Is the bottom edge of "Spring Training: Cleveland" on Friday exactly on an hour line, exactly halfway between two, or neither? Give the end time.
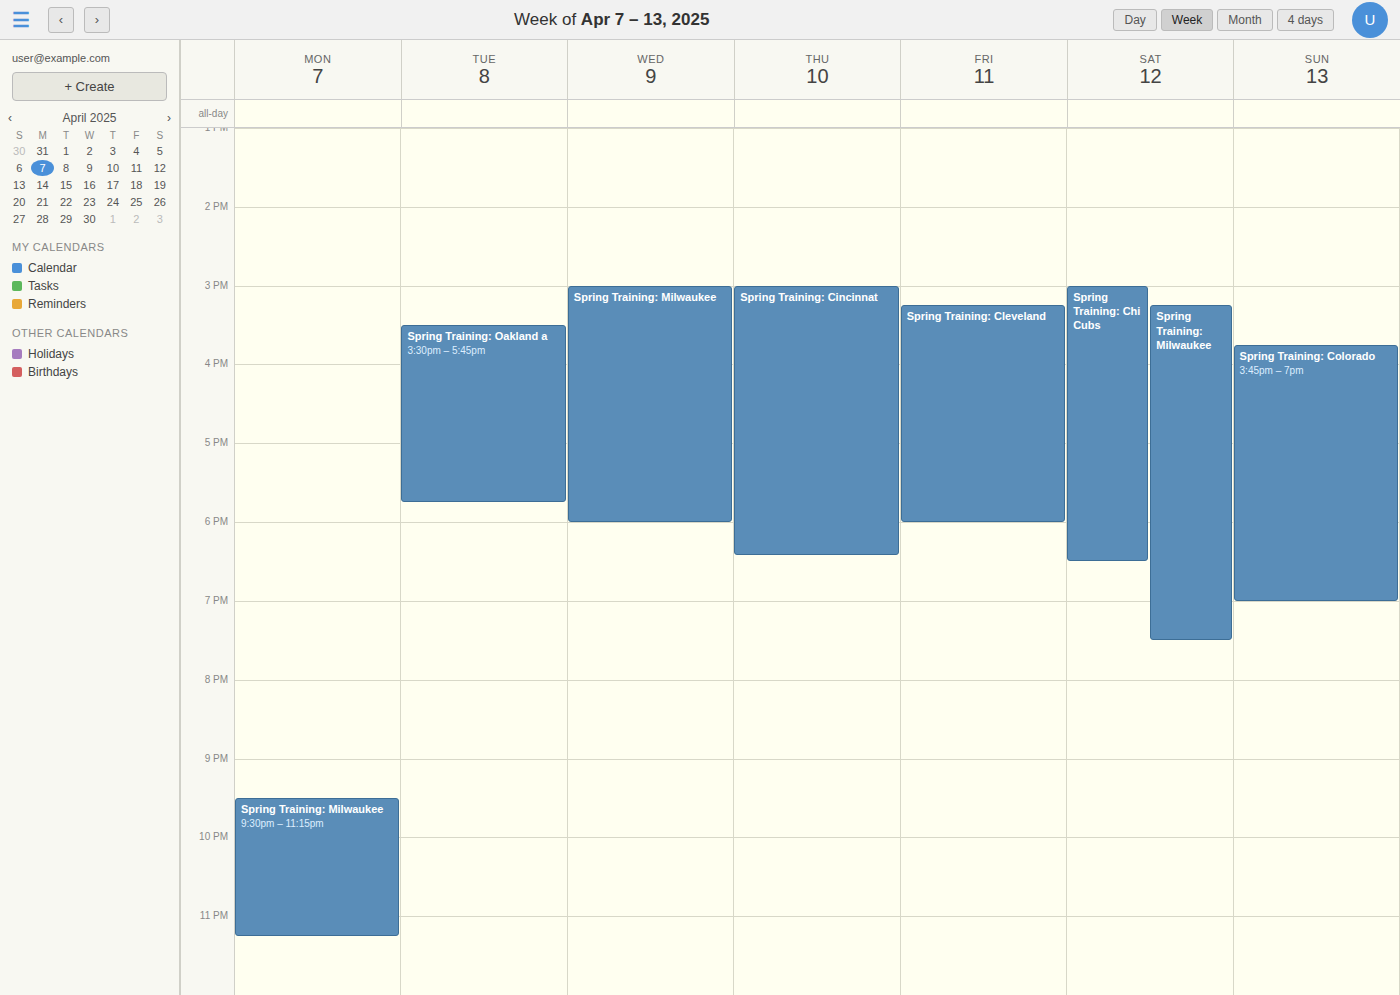
6:00 PM -- exactly on the 6 PM line.